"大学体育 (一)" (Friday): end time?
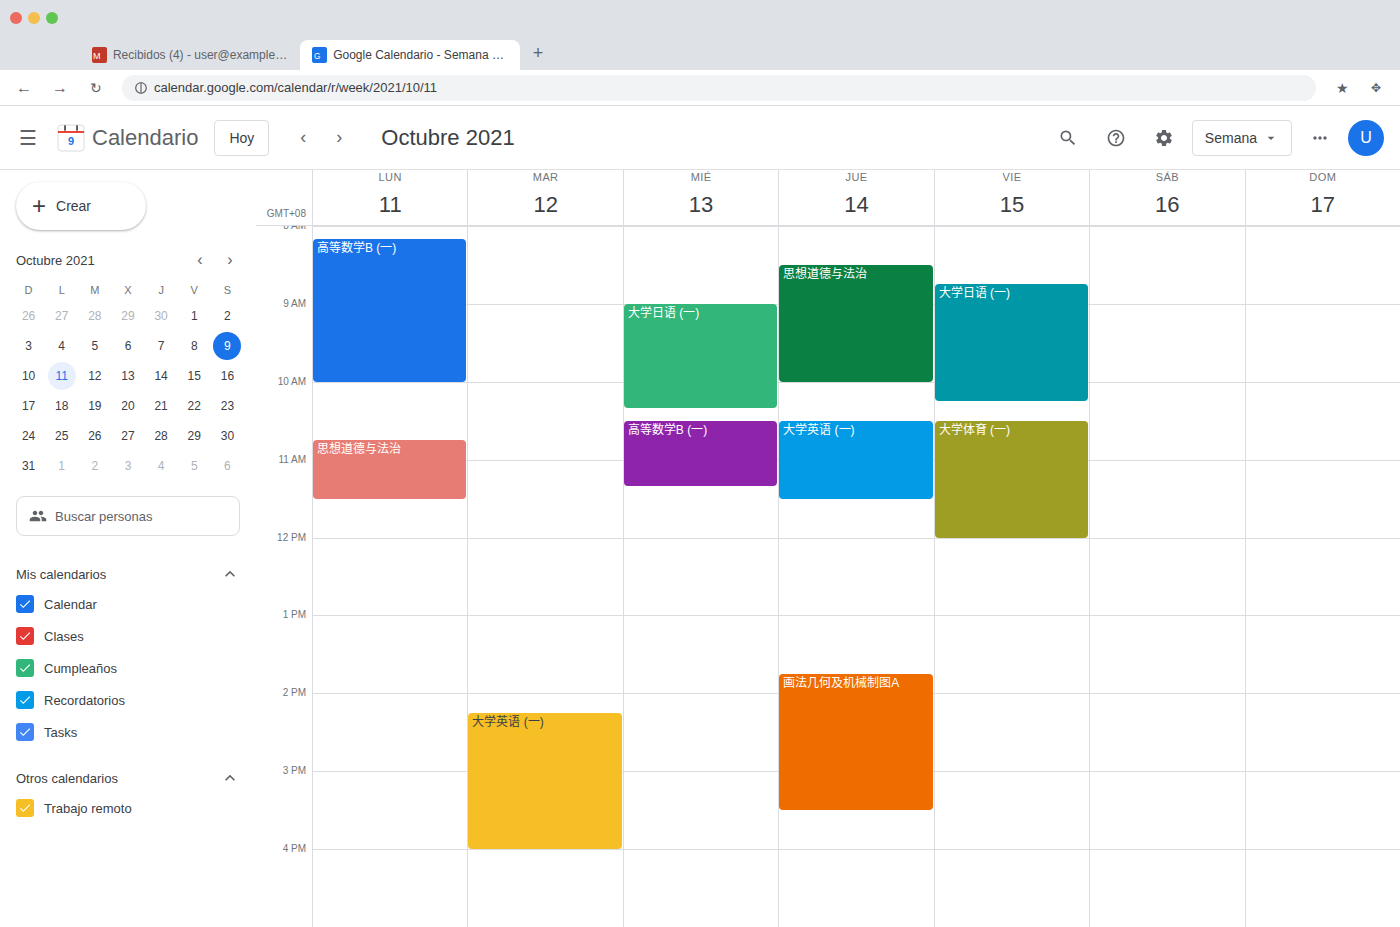
12:00 PM